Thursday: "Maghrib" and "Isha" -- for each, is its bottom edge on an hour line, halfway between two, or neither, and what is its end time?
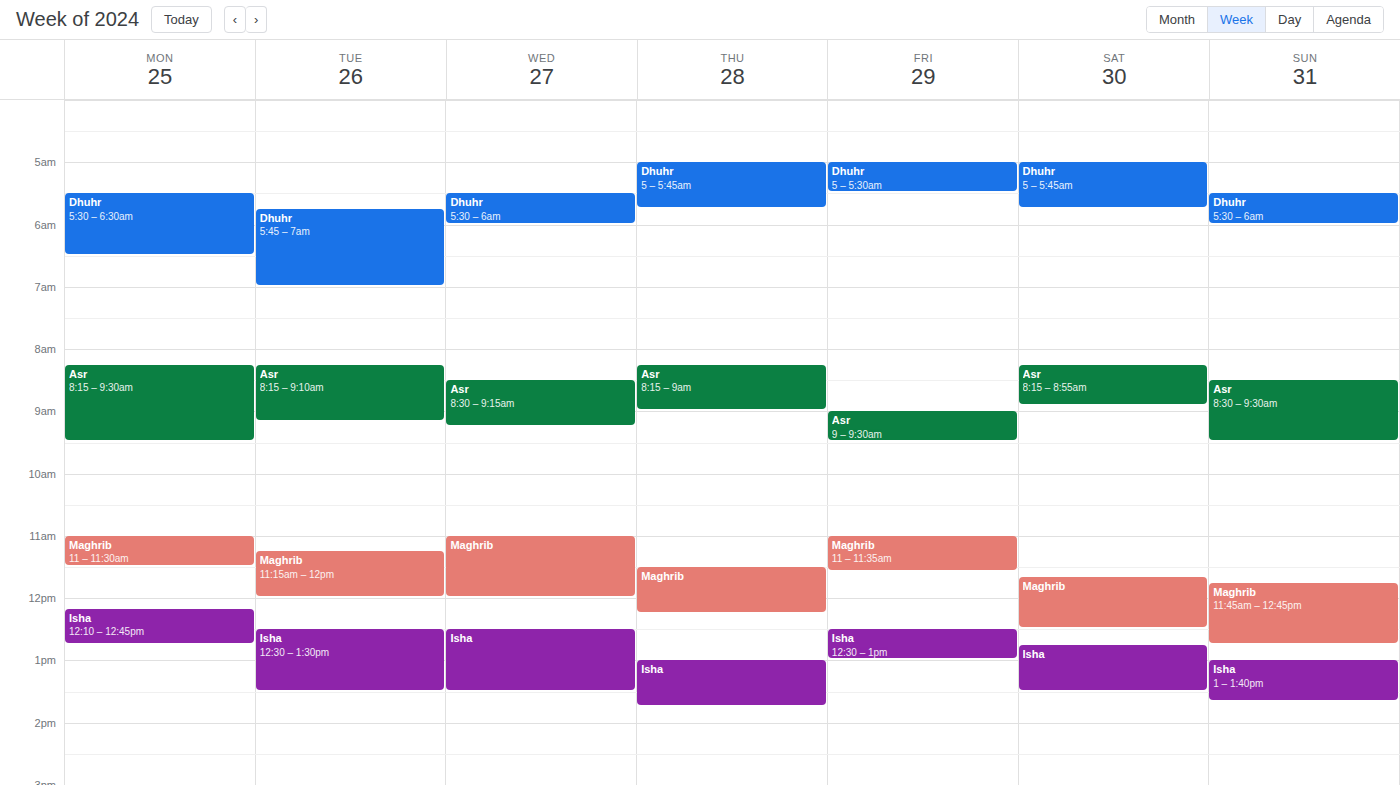
"Maghrib": 12:15 PM, neither: a quarter of the way from the 12 PM line to the 1 PM line. "Isha": 1:45 PM, neither: three quarters of the way from the 1 PM line to the 2 PM line.